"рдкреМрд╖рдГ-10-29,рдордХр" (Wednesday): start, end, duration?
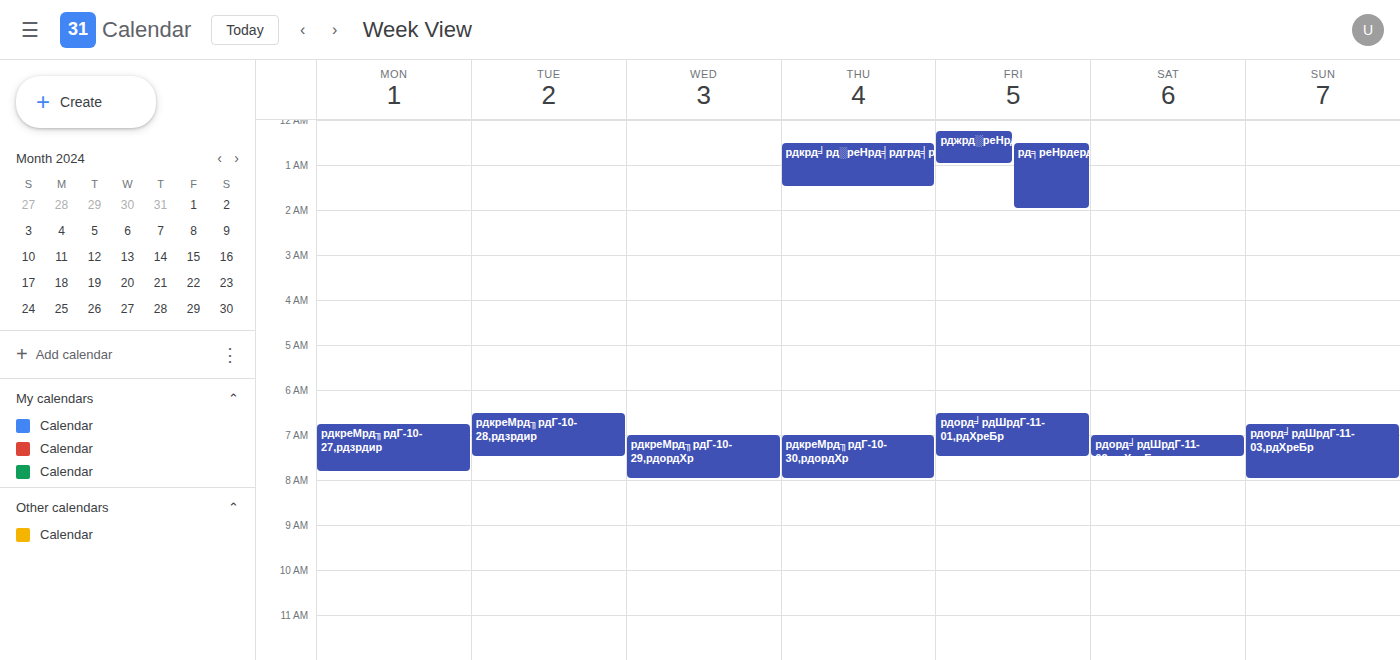
7:00 AM to 8:00 AM, 1 hour